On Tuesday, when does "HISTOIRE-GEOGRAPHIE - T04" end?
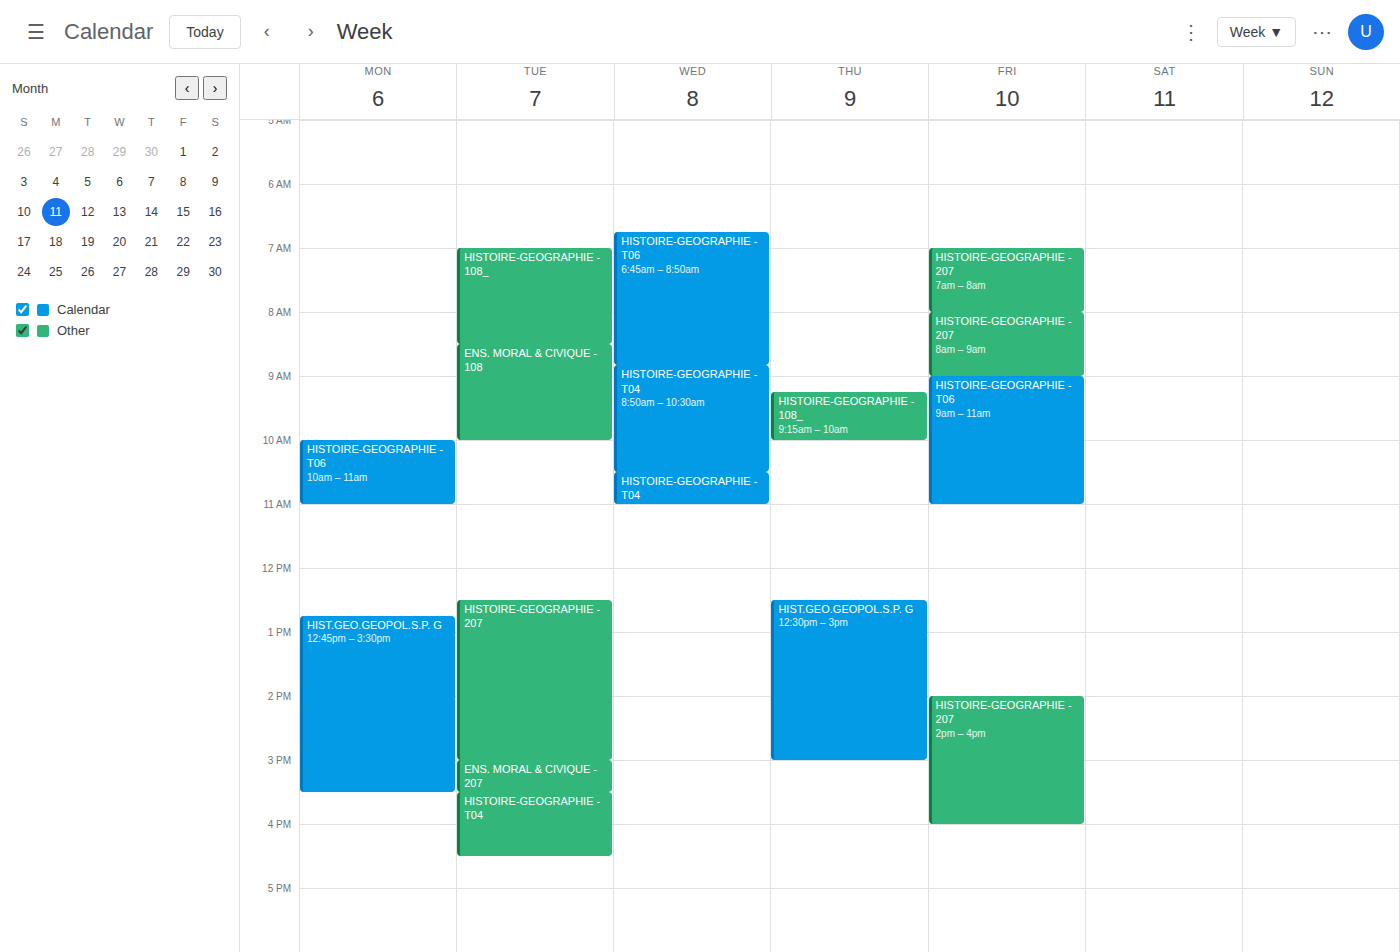
4:30 PM